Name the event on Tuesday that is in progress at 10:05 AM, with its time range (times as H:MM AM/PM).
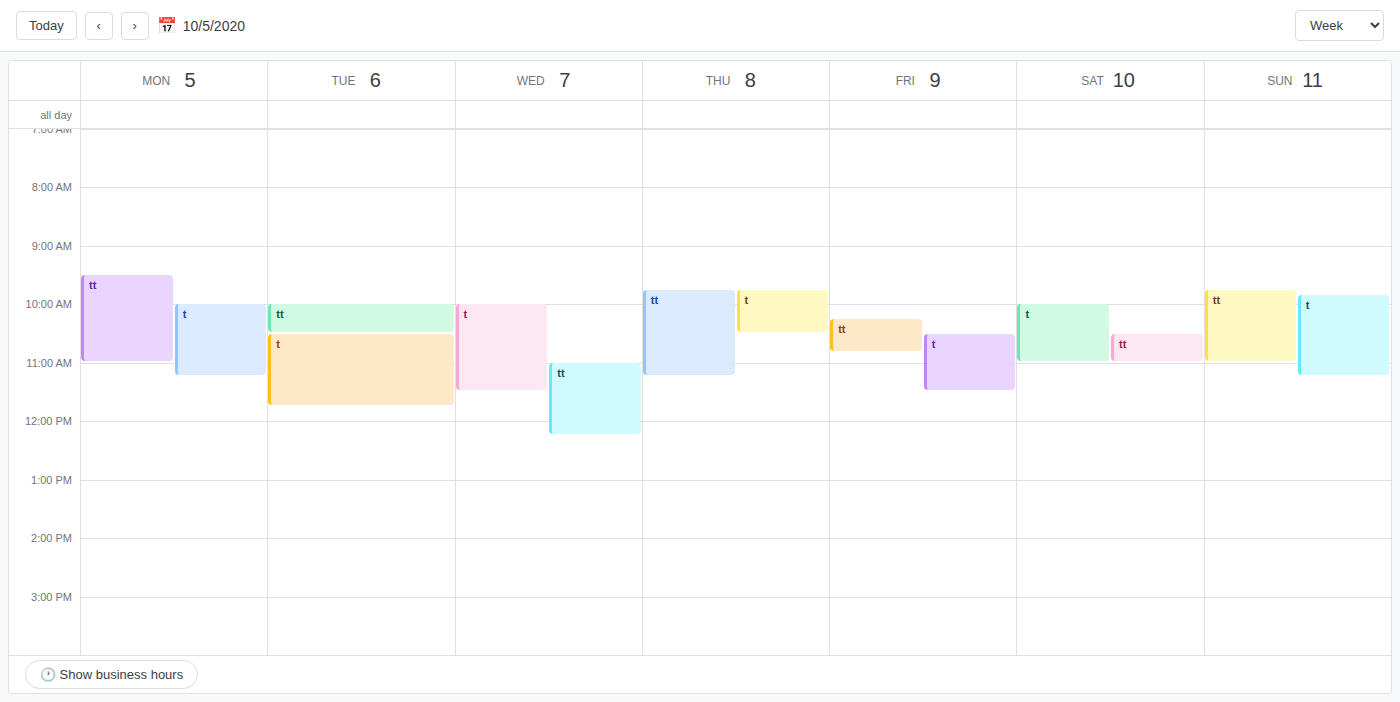
"tt", 10:00 AM to 10:30 AM